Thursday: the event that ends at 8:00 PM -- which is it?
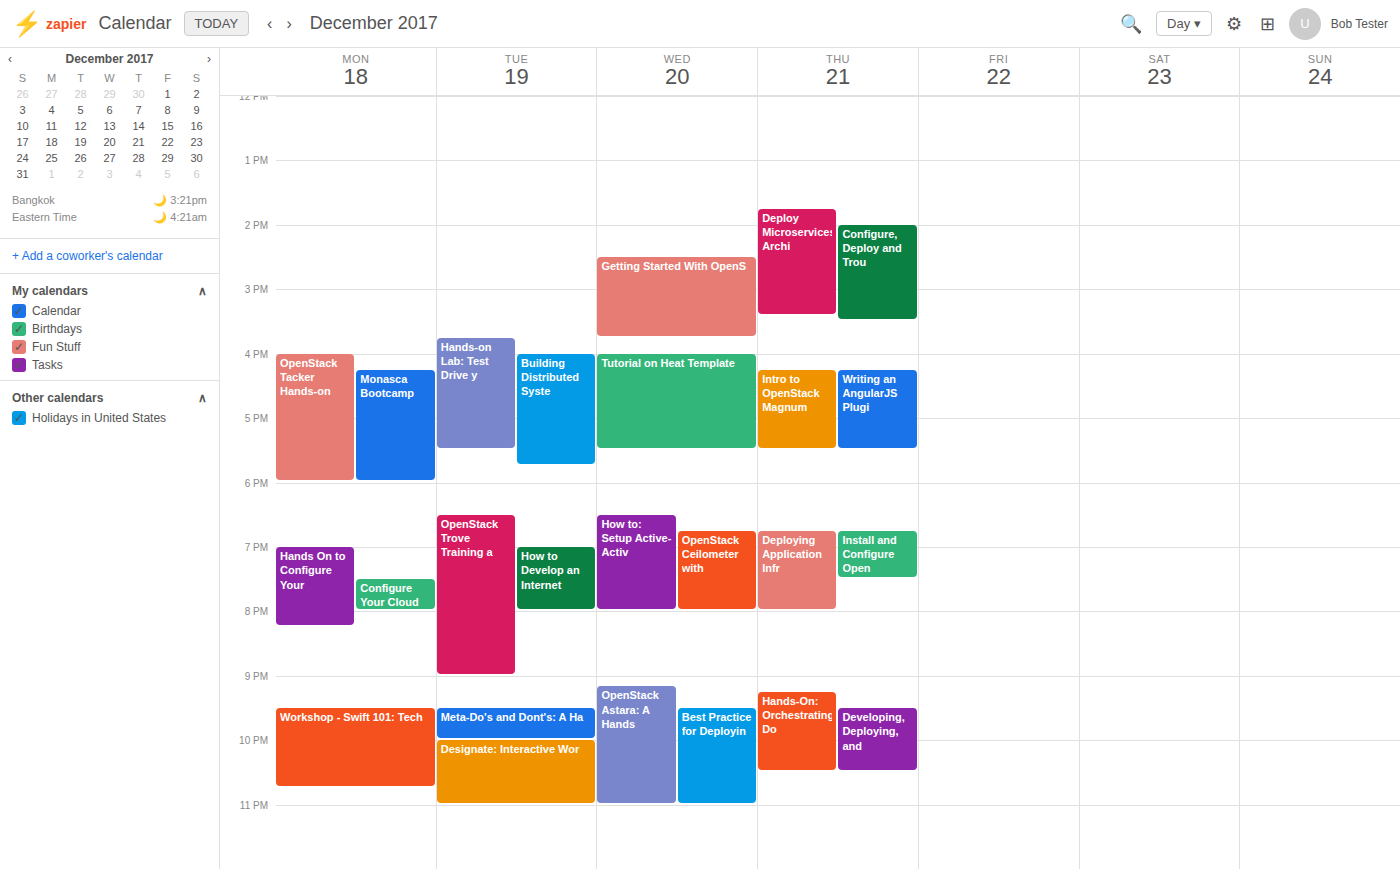
"Deploying Application Infr"